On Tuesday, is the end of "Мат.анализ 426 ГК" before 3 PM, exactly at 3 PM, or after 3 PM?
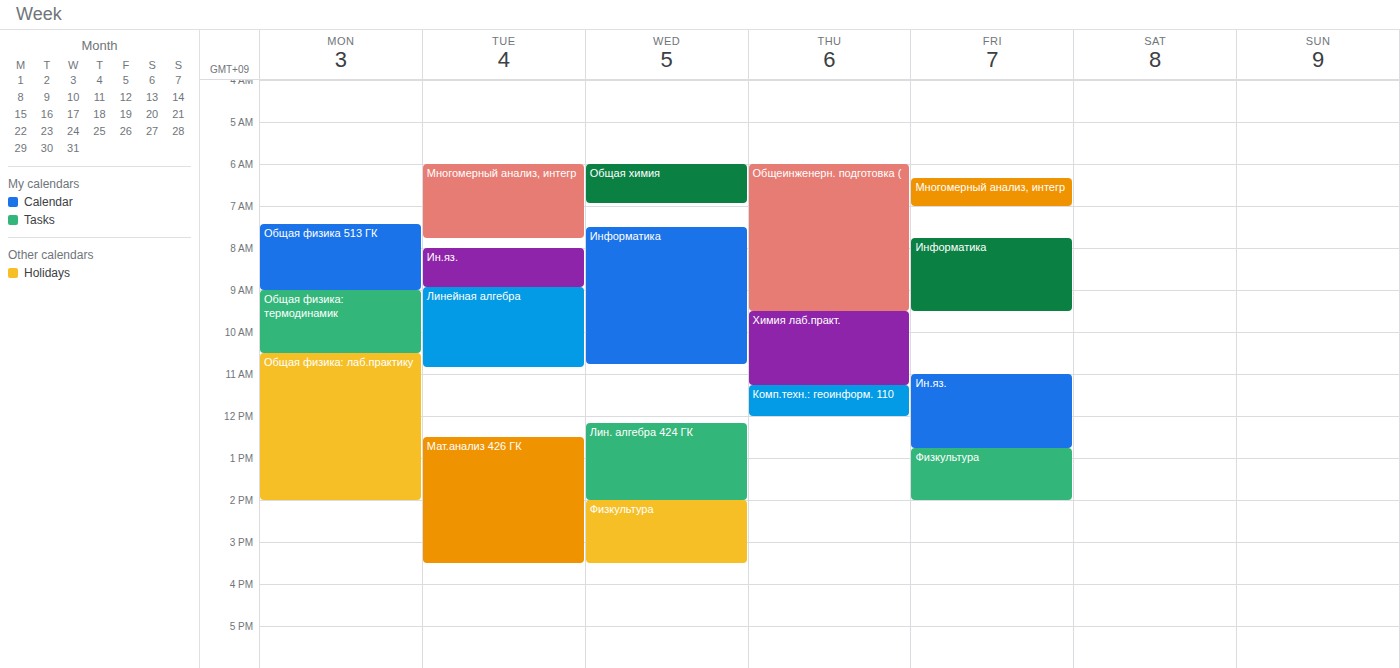
3:30 PM -- after 3 PM, 30 minutes below the 3 PM line.